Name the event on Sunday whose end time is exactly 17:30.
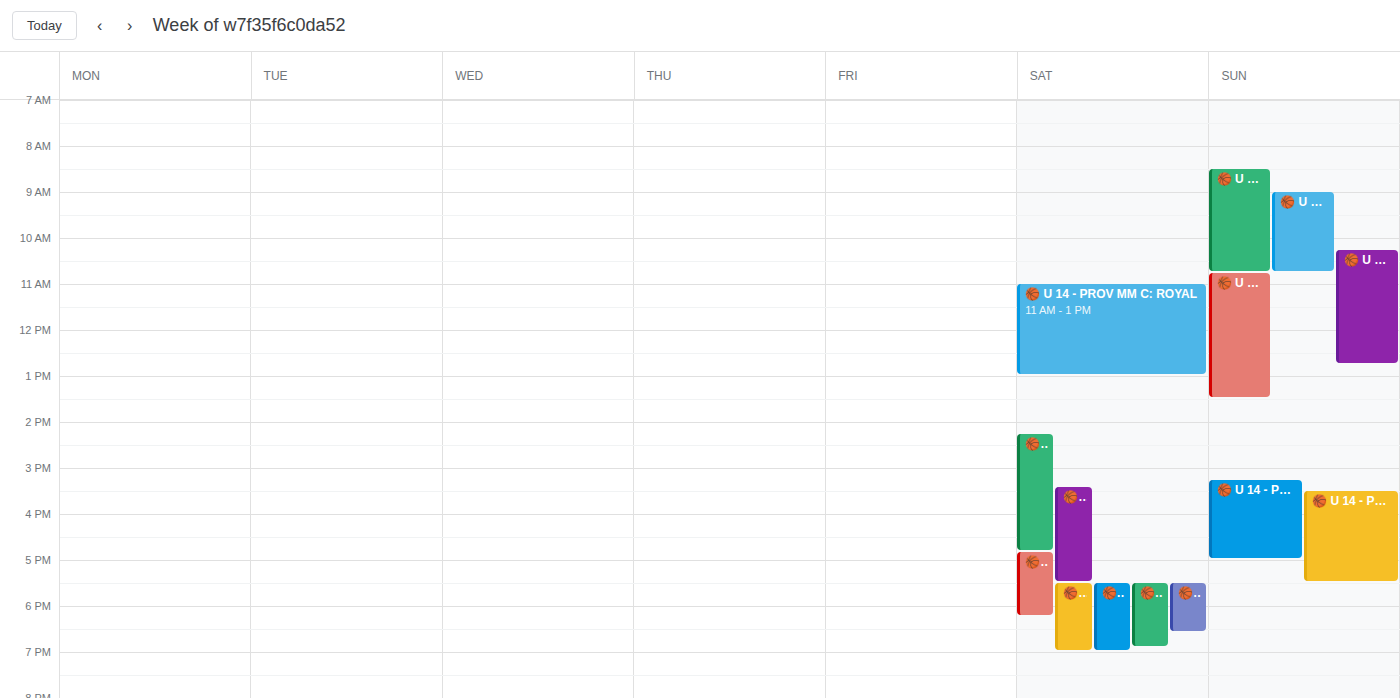
"🏀 U 14 - PROV MM C: HARIMA"